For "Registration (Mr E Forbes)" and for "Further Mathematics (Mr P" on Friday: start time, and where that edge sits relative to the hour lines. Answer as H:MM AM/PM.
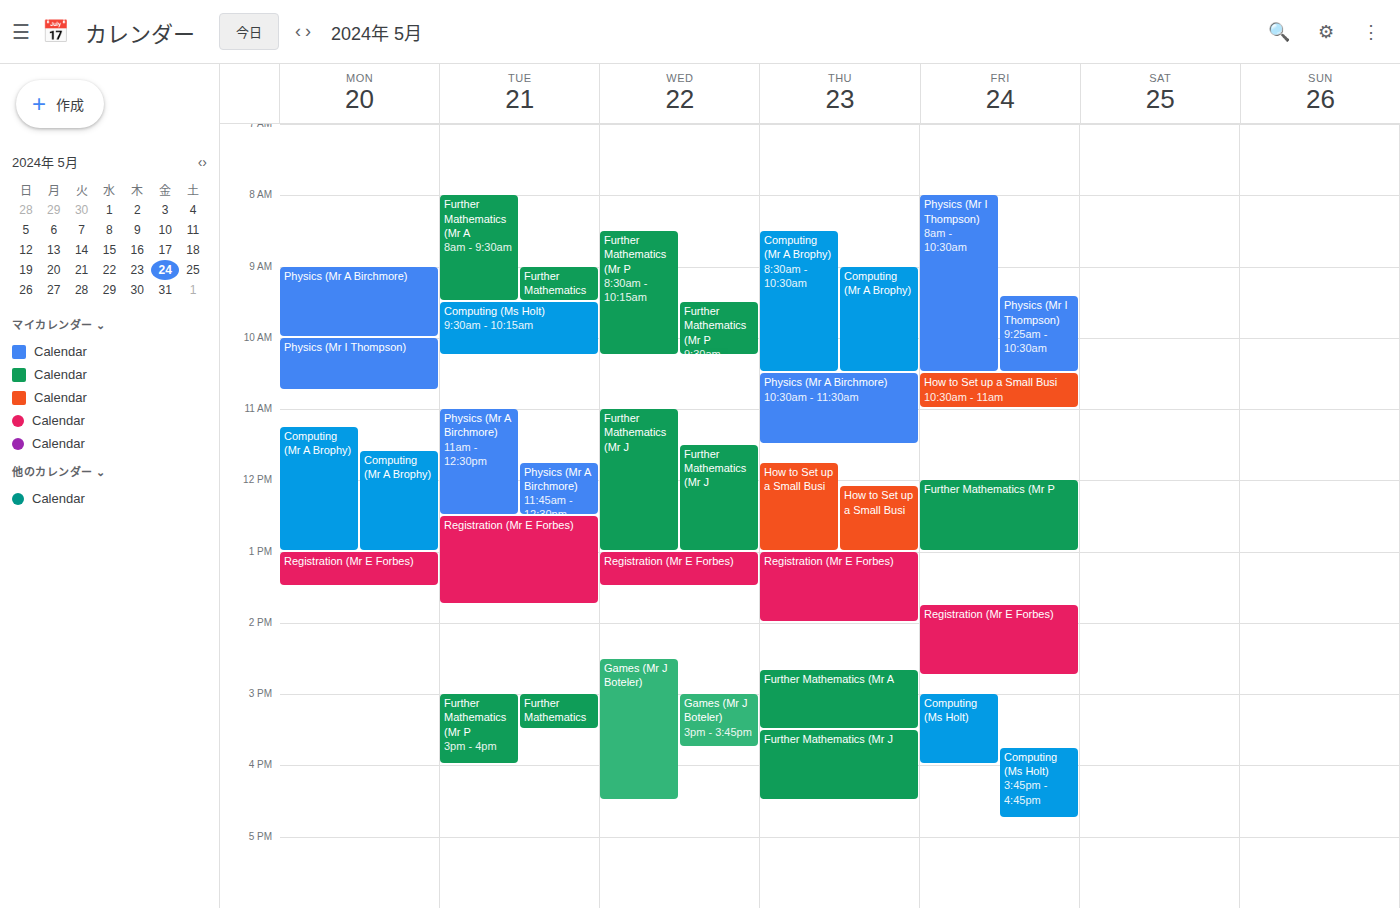
"Registration (Mr E Forbes)": 1:45 PM, neither: three quarters of the way from the 1 PM line to the 2 PM line. "Further Mathematics (Mr P": 12:00 PM, exactly on the 12 PM line.